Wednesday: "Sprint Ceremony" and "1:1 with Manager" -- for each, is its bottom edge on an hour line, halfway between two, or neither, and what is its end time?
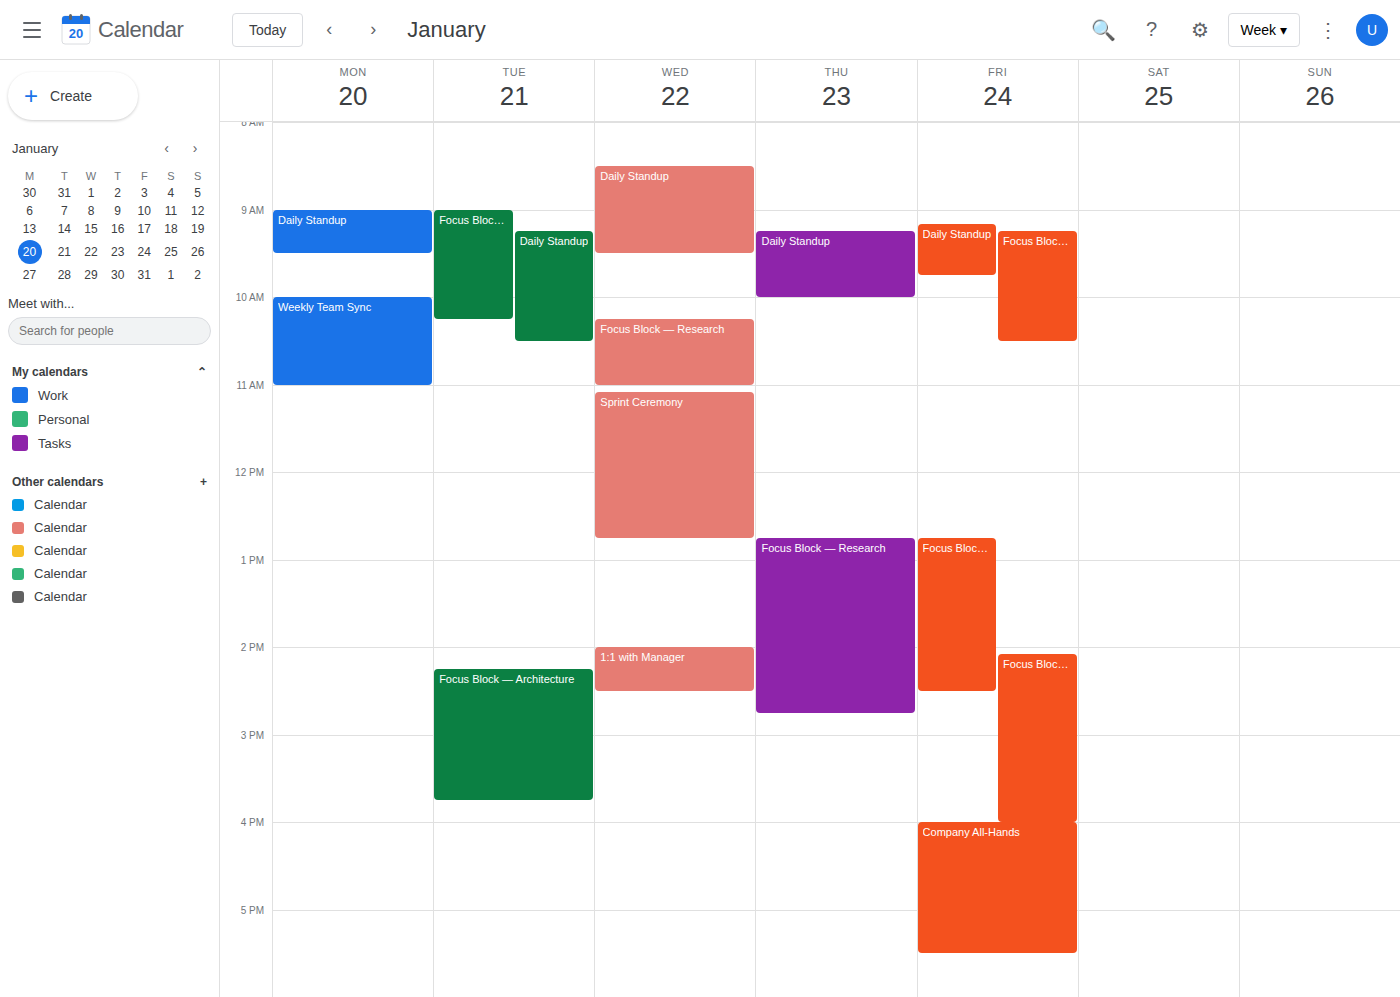
"Sprint Ceremony": 12:45 PM, neither: three quarters of the way from the 12 PM line to the 1 PM line. "1:1 with Manager": 2:30 PM, halfway between the 2 PM and 3 PM lines.